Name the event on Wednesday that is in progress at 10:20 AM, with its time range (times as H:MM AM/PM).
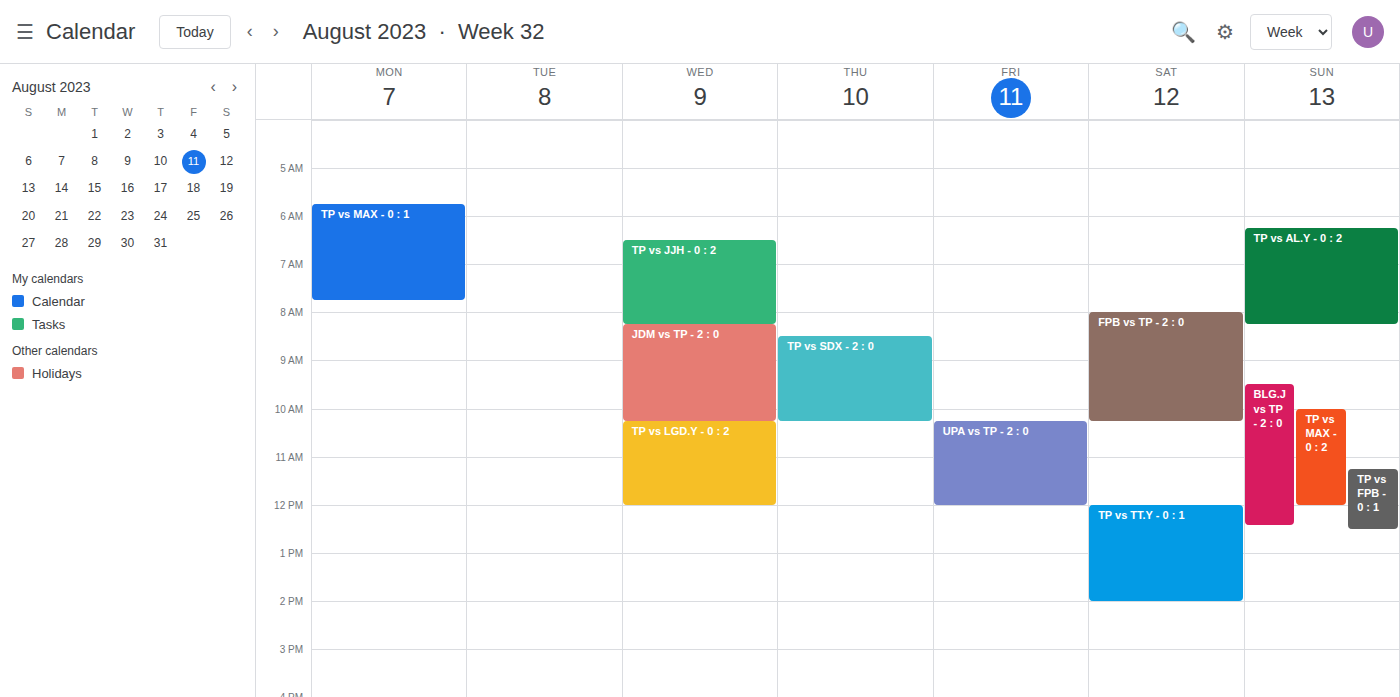
"TP vs LGD.Y - 0 : 2", 10:15 AM to 12:00 PM